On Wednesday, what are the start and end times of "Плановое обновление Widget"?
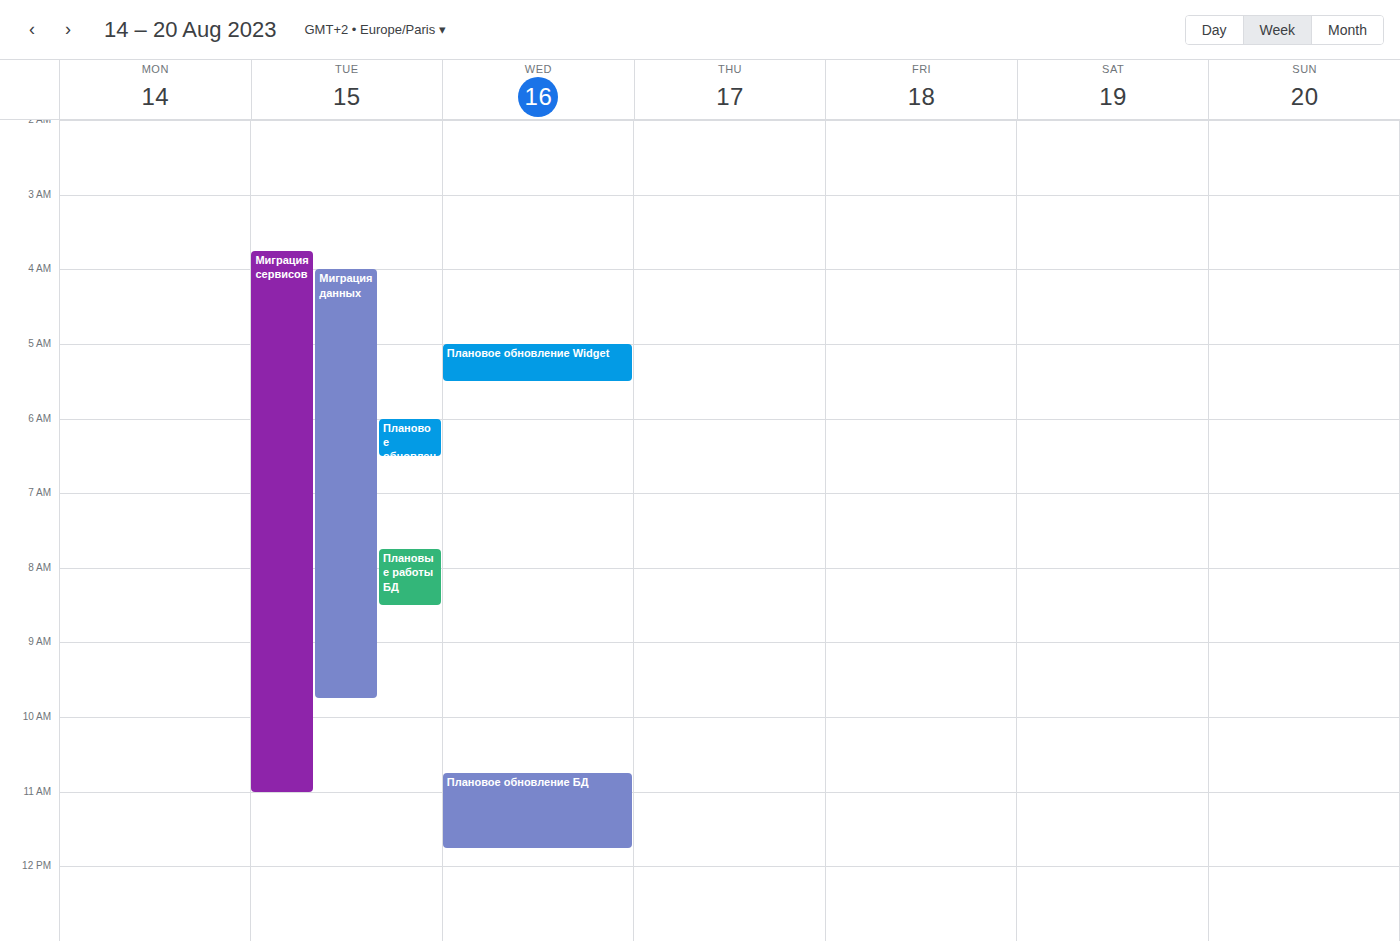
5:00 AM to 5:30 AM